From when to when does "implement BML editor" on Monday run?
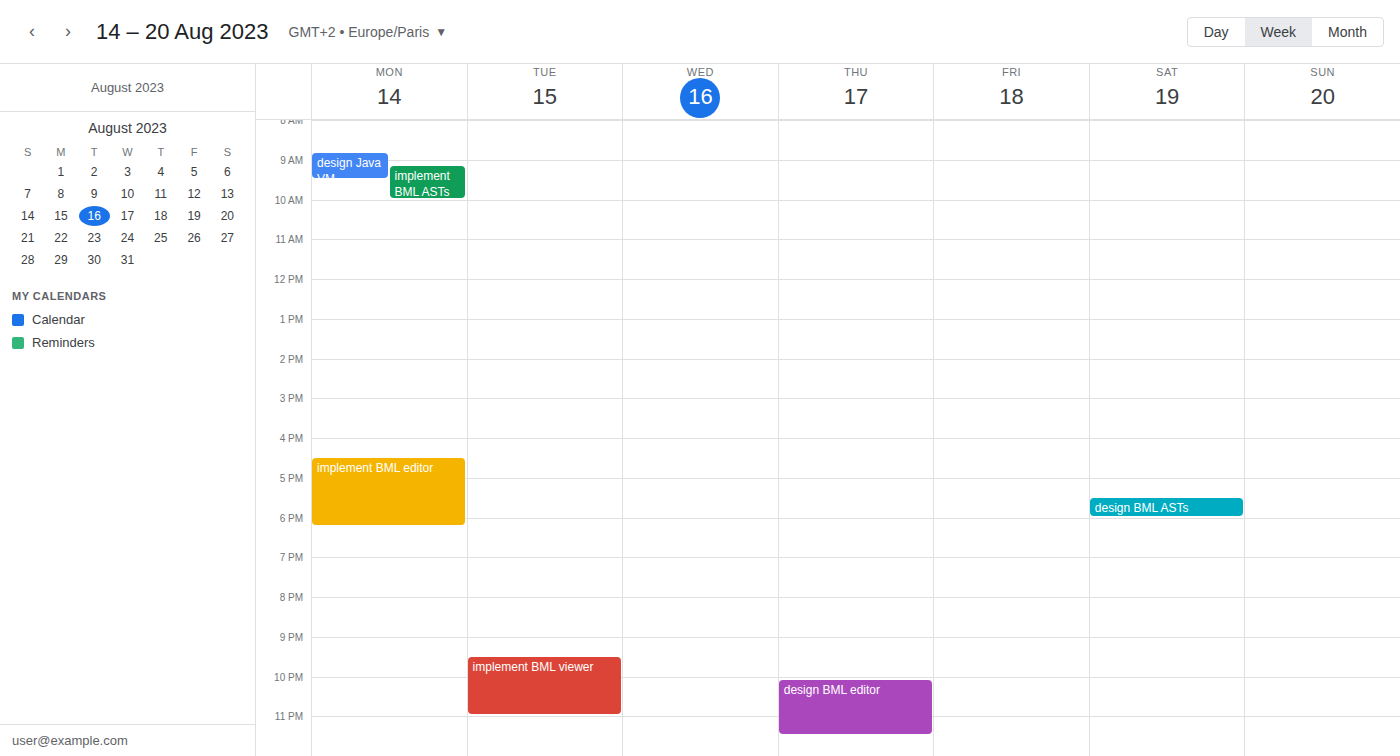
4:30 PM to 6:15 PM